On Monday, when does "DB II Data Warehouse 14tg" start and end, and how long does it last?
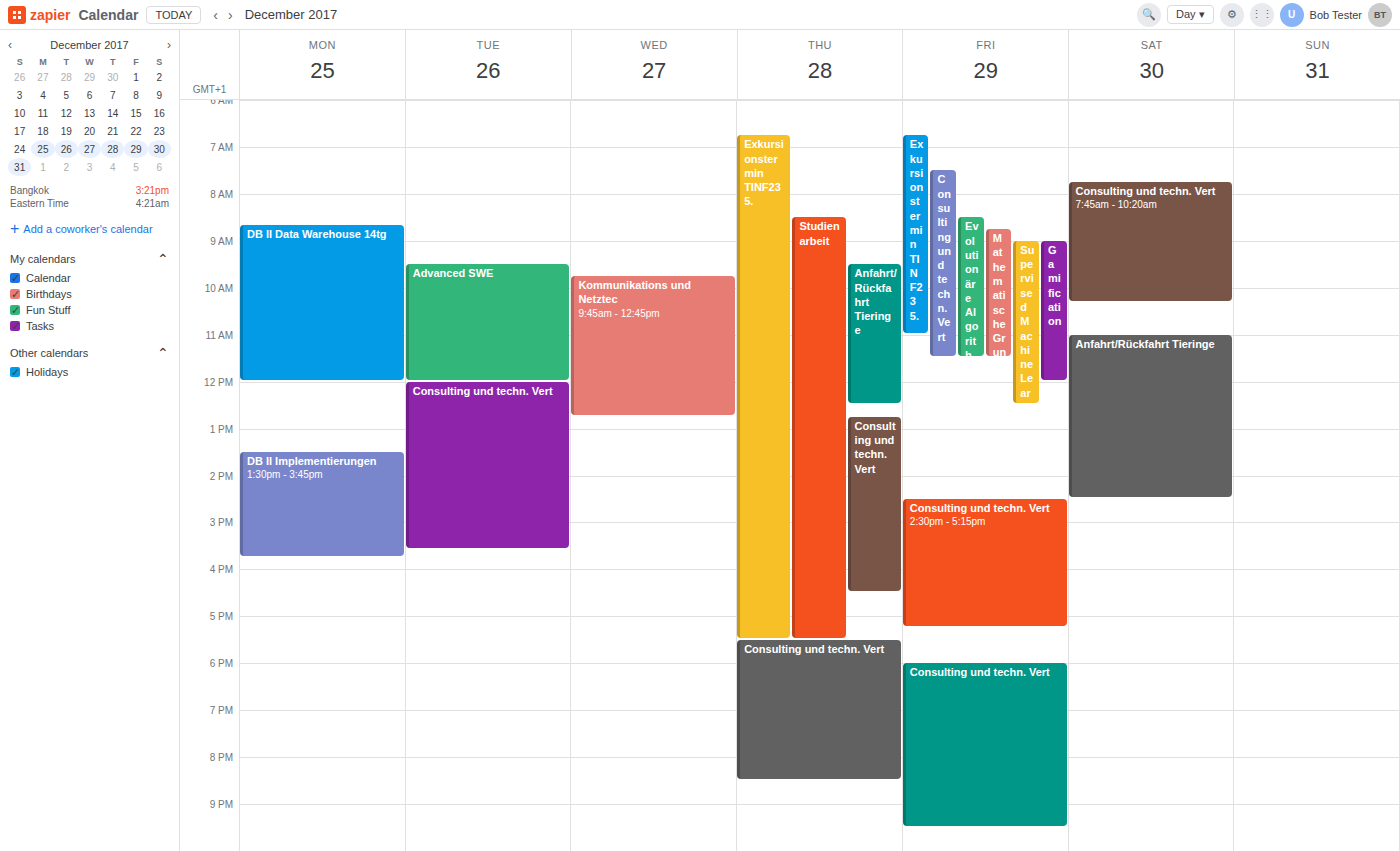
8:40 AM to 12:00 PM, 3 hours 20 minutes